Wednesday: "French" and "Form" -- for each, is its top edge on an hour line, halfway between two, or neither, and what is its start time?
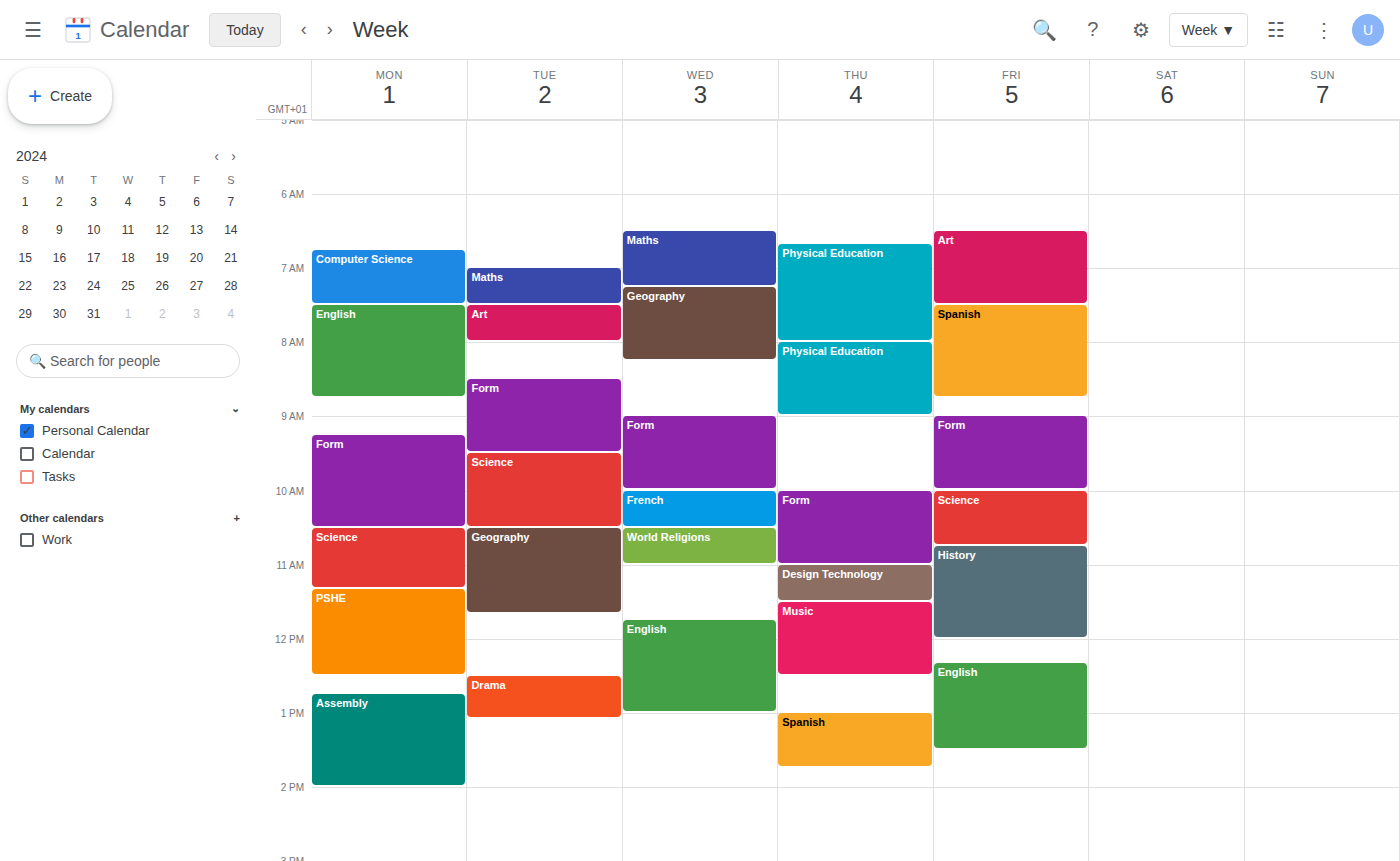
"French": 10:00 AM, exactly on the 10 AM line. "Form": 9:00 AM, exactly on the 9 AM line.